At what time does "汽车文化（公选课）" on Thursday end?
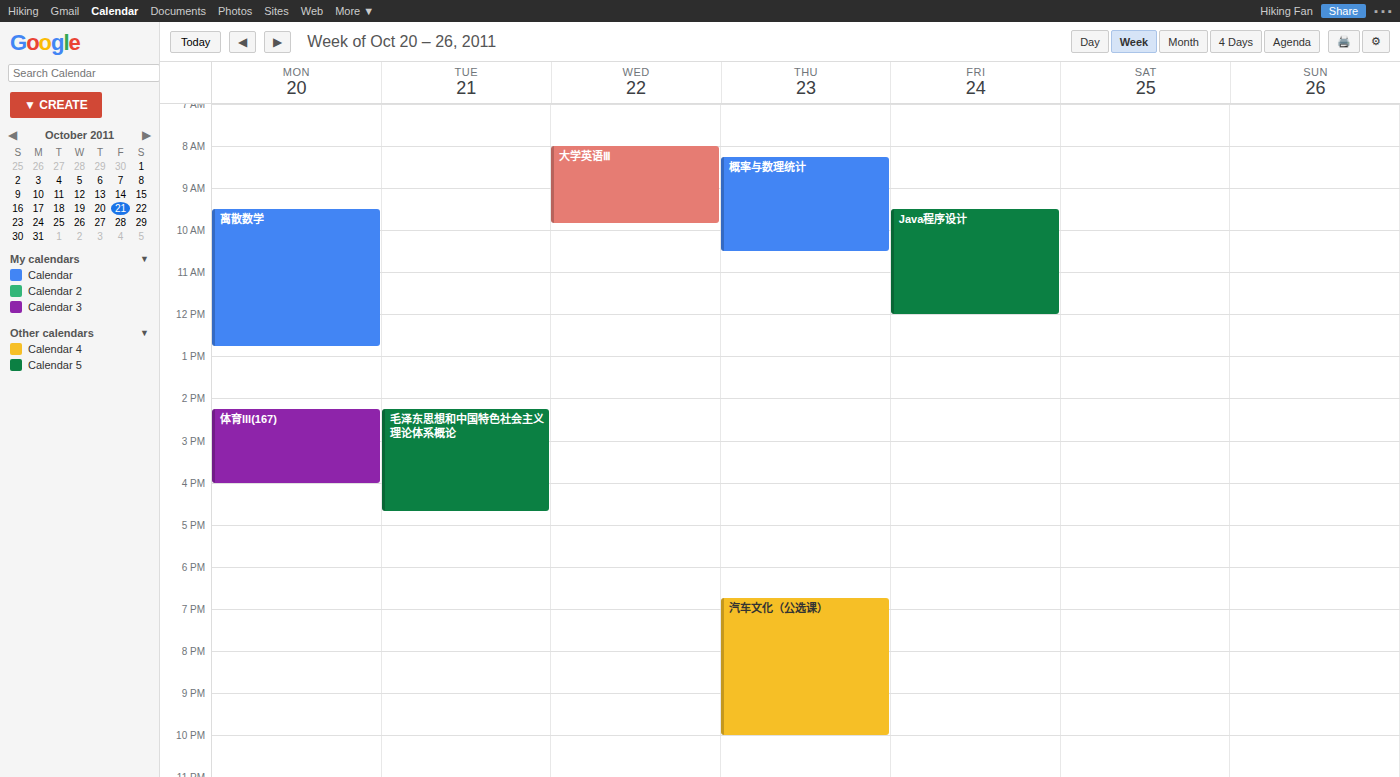
10:00 PM